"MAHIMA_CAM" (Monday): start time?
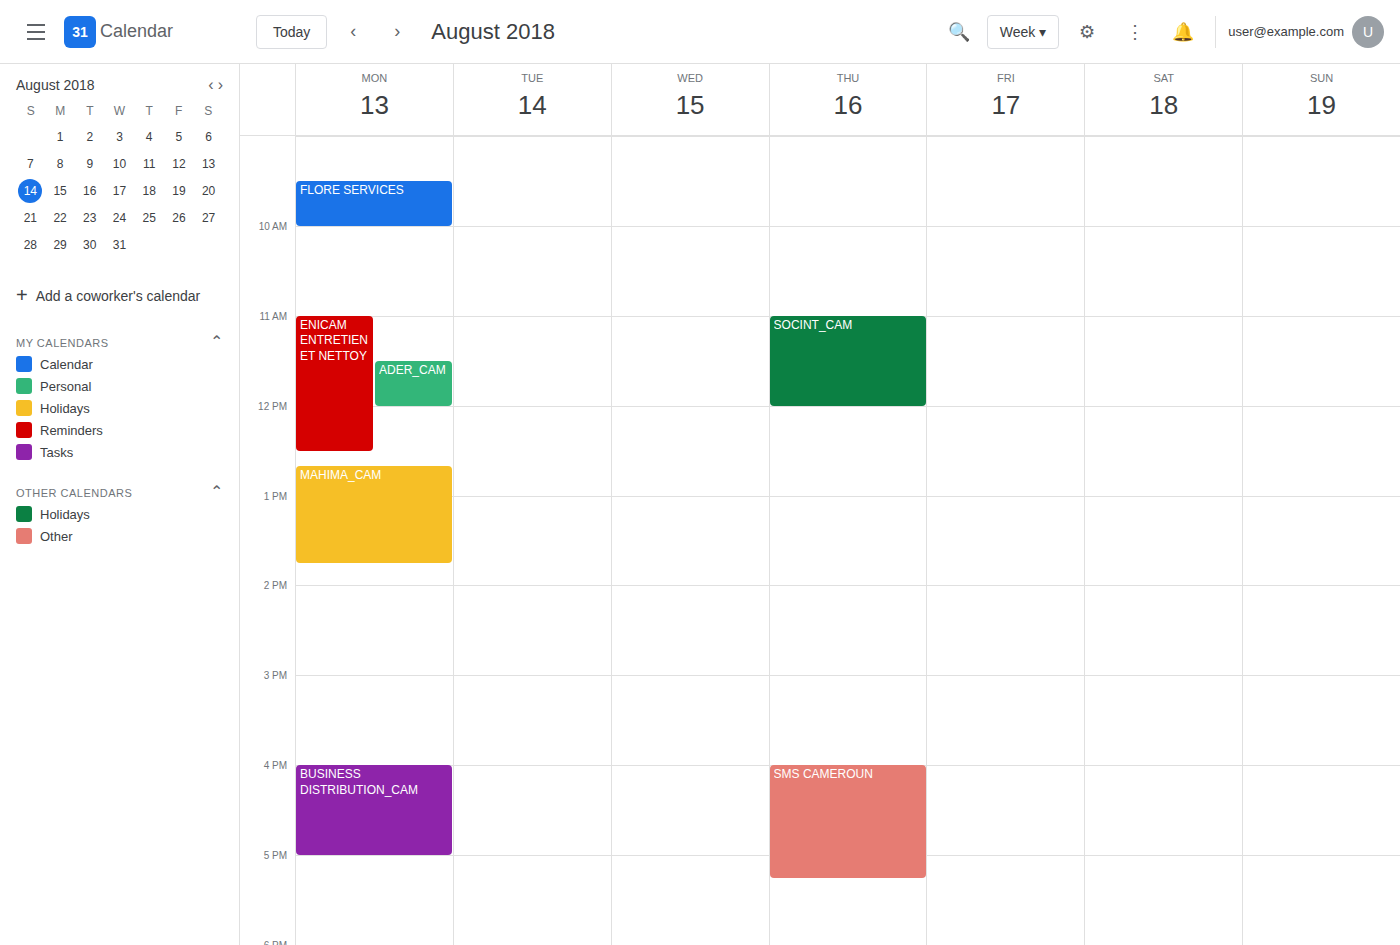
12:40 PM